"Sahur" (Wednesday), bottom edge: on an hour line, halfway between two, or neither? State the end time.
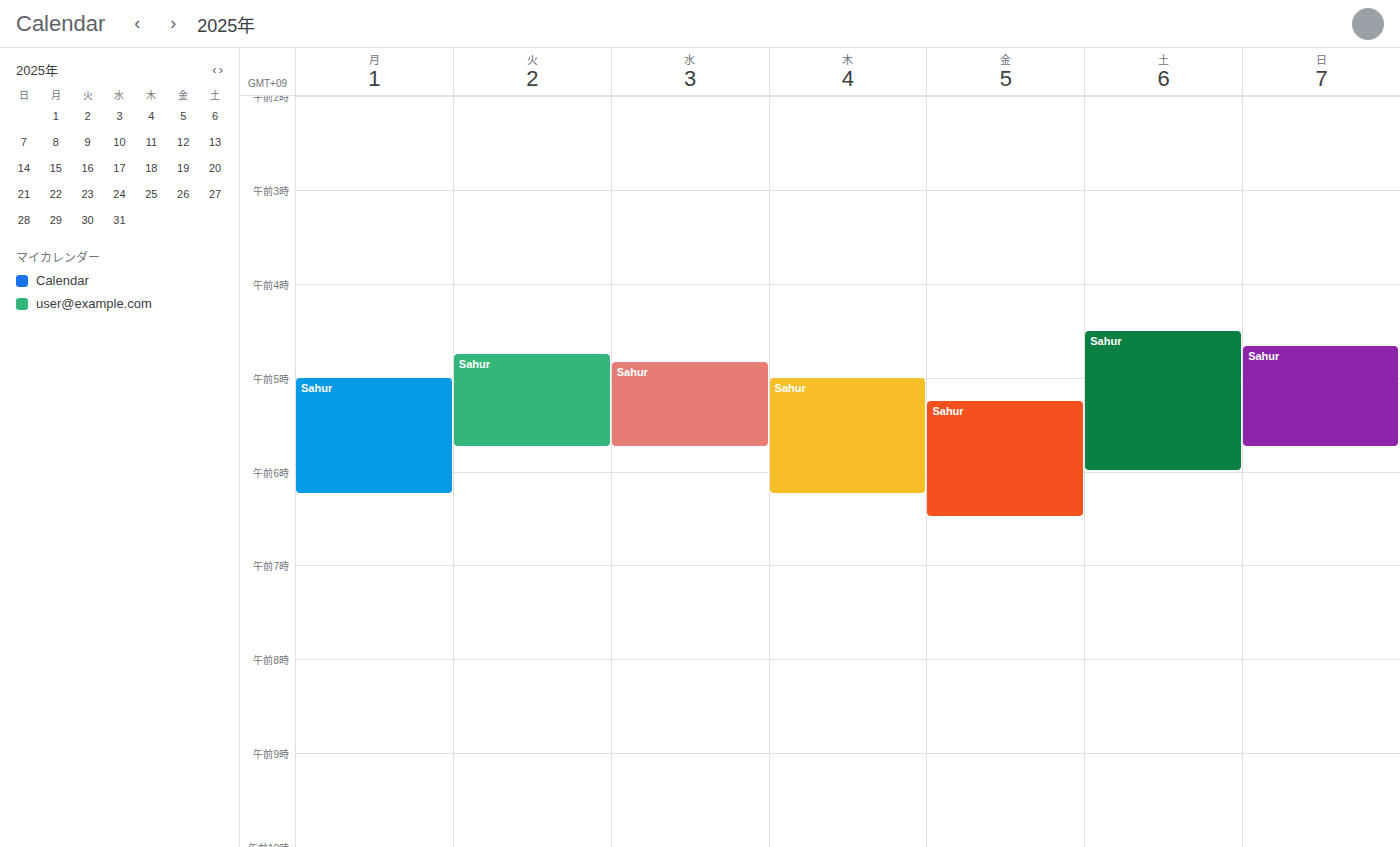
5:45 AM -- neither: three quarters of the way from the 5 AM line to the 6 AM line.